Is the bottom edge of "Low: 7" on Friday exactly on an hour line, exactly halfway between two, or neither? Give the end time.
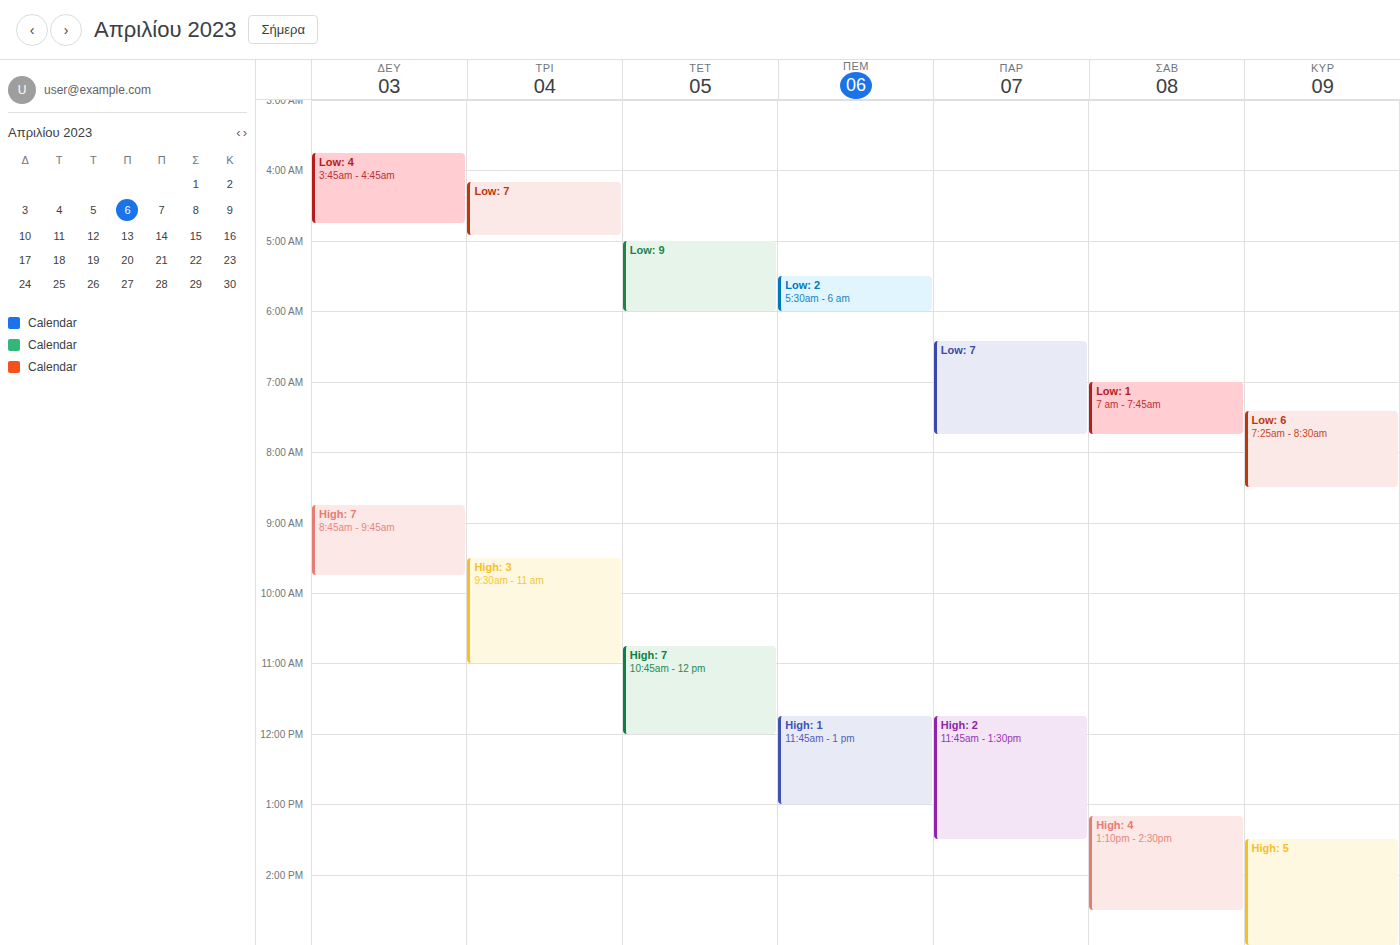
7:45 AM -- neither: three quarters of the way from the 7 AM line to the 8 AM line.